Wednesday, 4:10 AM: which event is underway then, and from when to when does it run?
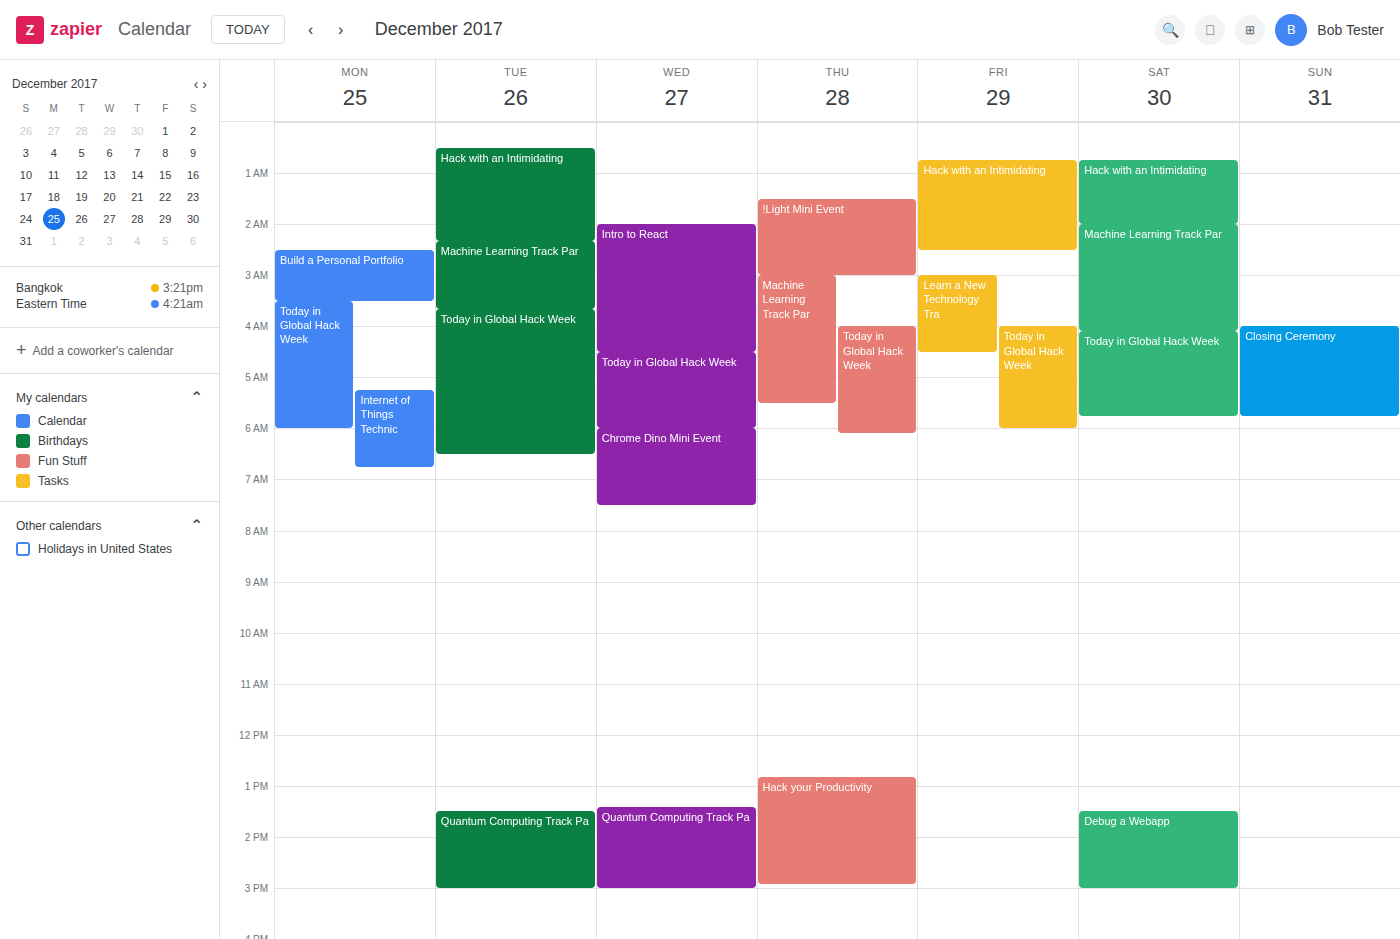
"Intro to React", 2:00 AM to 4:30 AM